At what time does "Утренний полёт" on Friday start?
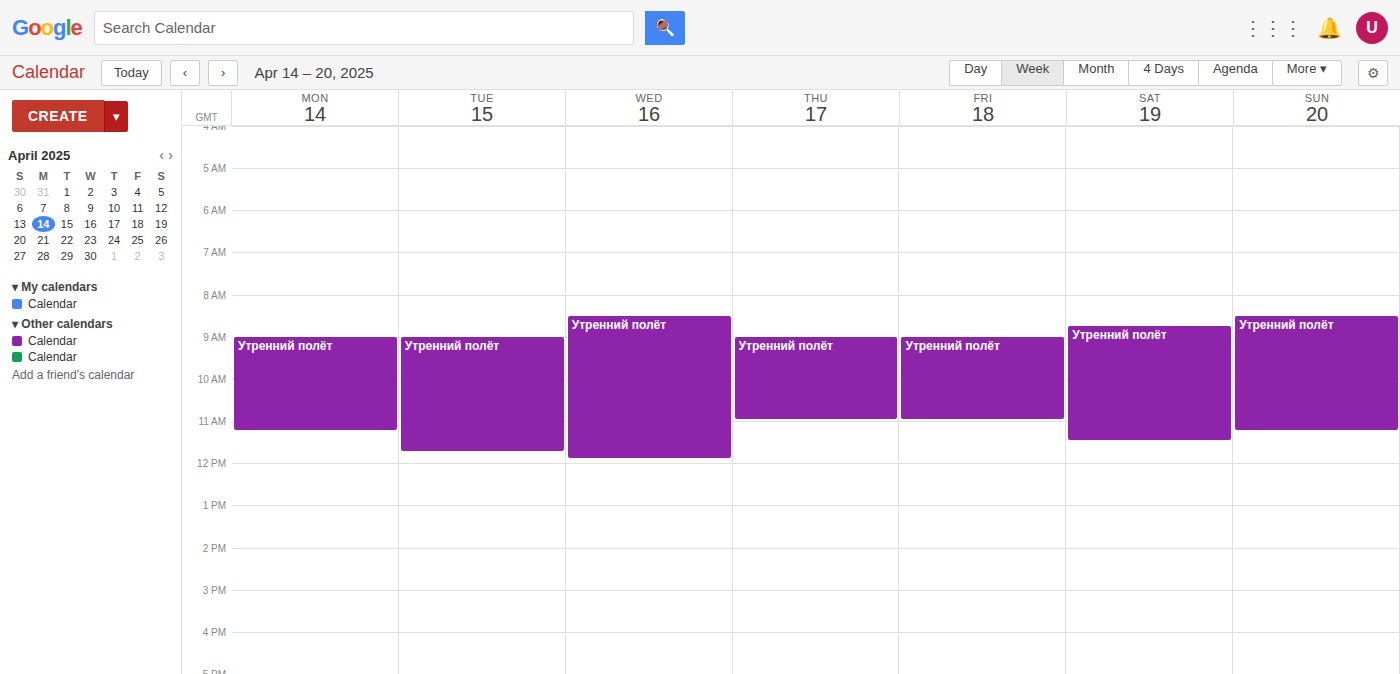
9:00 AM